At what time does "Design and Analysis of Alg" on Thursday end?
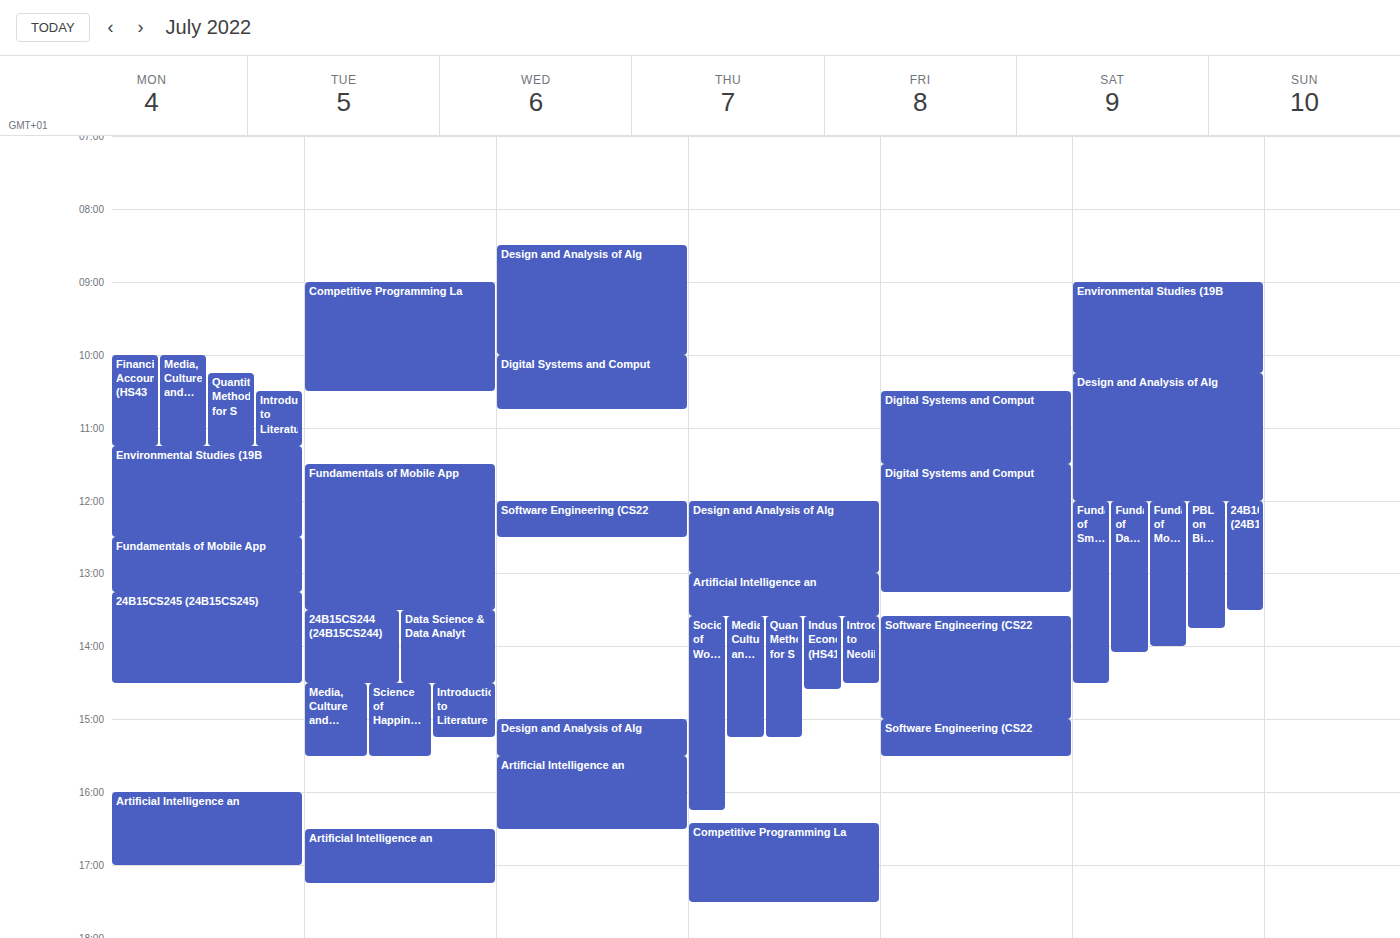
1:00 PM